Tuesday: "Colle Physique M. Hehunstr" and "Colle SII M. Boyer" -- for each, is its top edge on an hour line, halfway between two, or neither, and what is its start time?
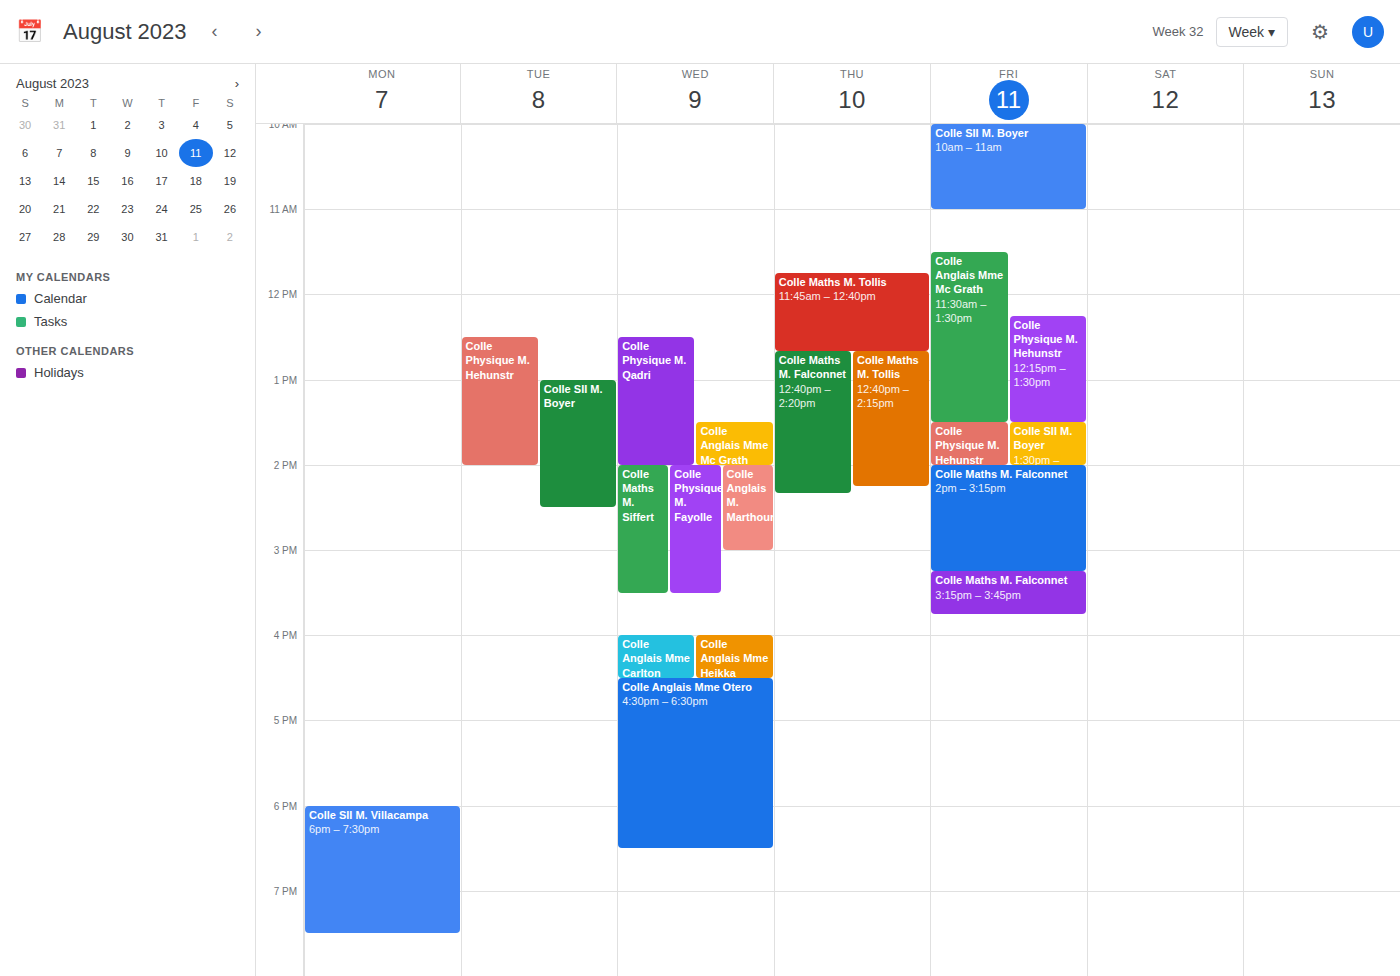
"Colle Physique M. Hehunstr": 12:30 PM, halfway between the 12 PM and 1 PM lines. "Colle SII M. Boyer": 1:00 PM, exactly on the 1 PM line.